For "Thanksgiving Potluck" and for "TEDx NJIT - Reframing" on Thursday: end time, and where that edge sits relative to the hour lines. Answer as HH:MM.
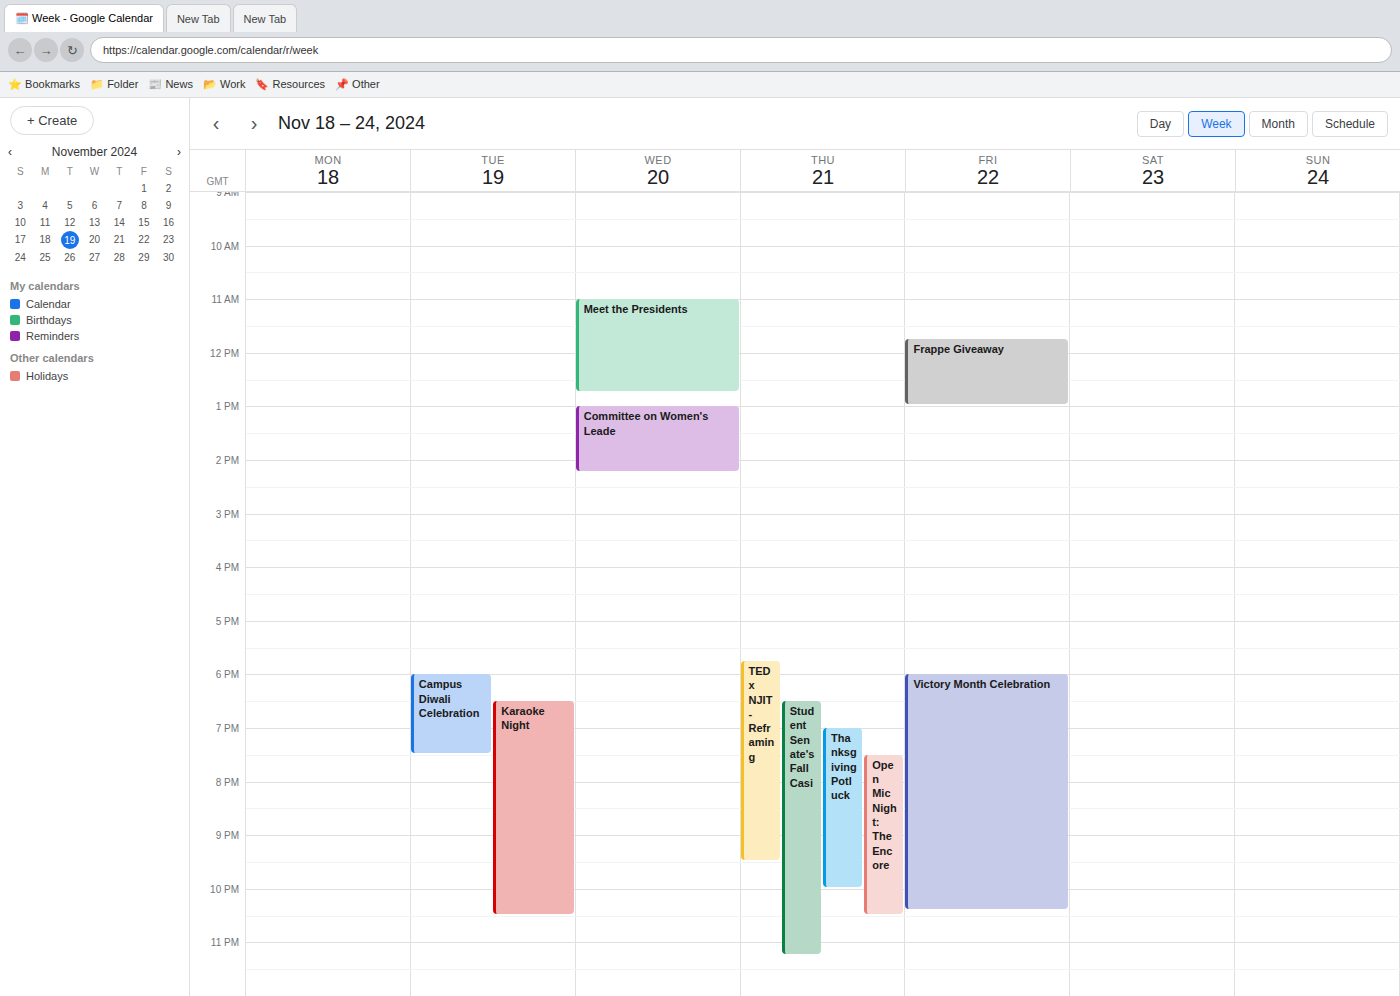
"Thanksgiving Potluck": 22:00, exactly on the 22:00 line. "TEDx NJIT - Reframing": 21:30, halfway between the 21:00 and 22:00 lines.